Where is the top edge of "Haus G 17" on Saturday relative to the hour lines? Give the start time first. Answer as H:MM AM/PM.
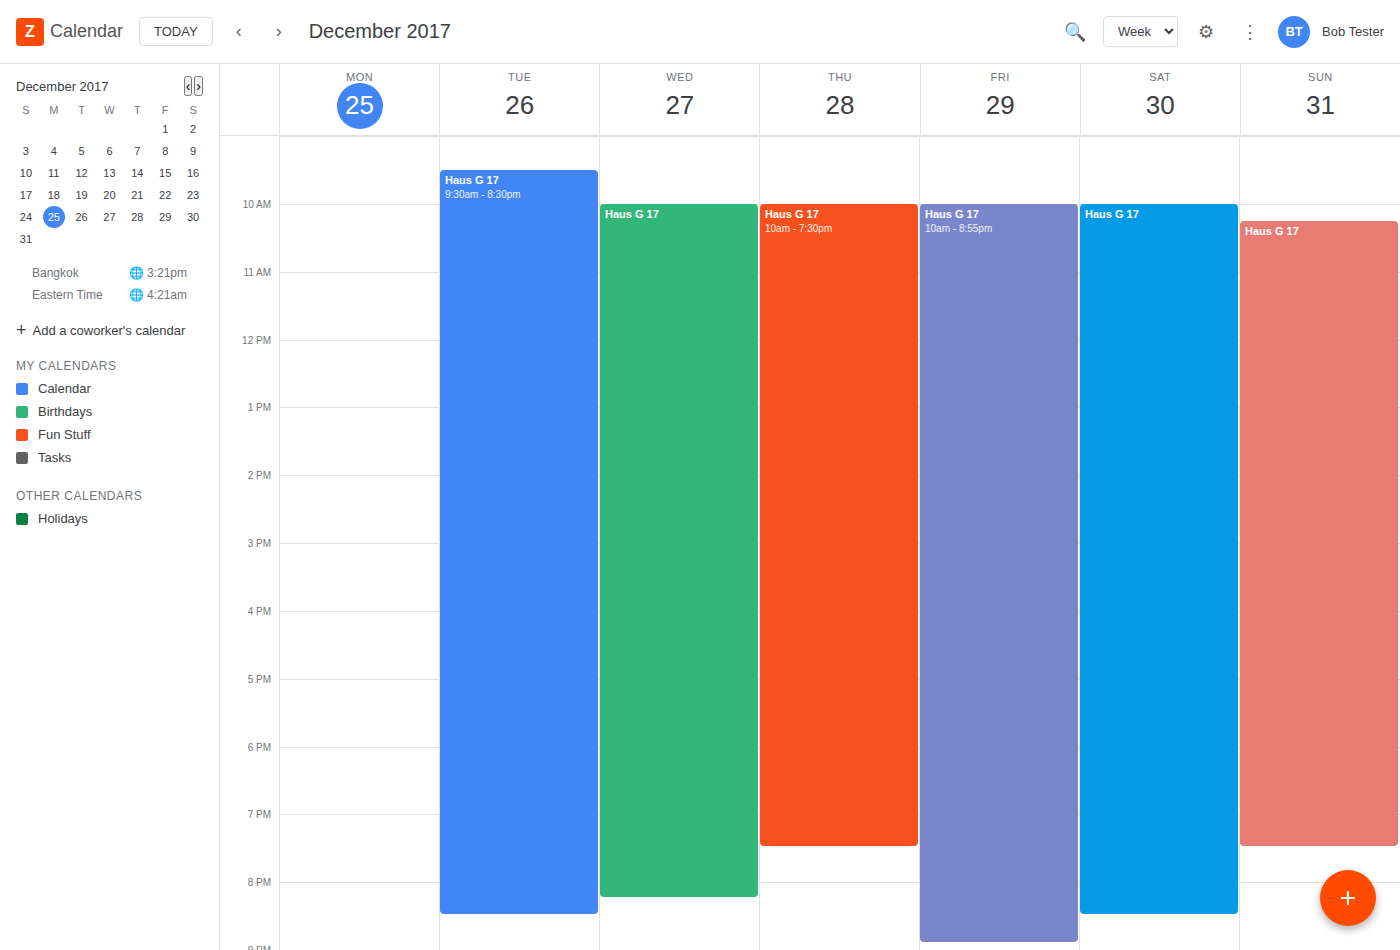
10:00 AM -- exactly on the 10 AM line.